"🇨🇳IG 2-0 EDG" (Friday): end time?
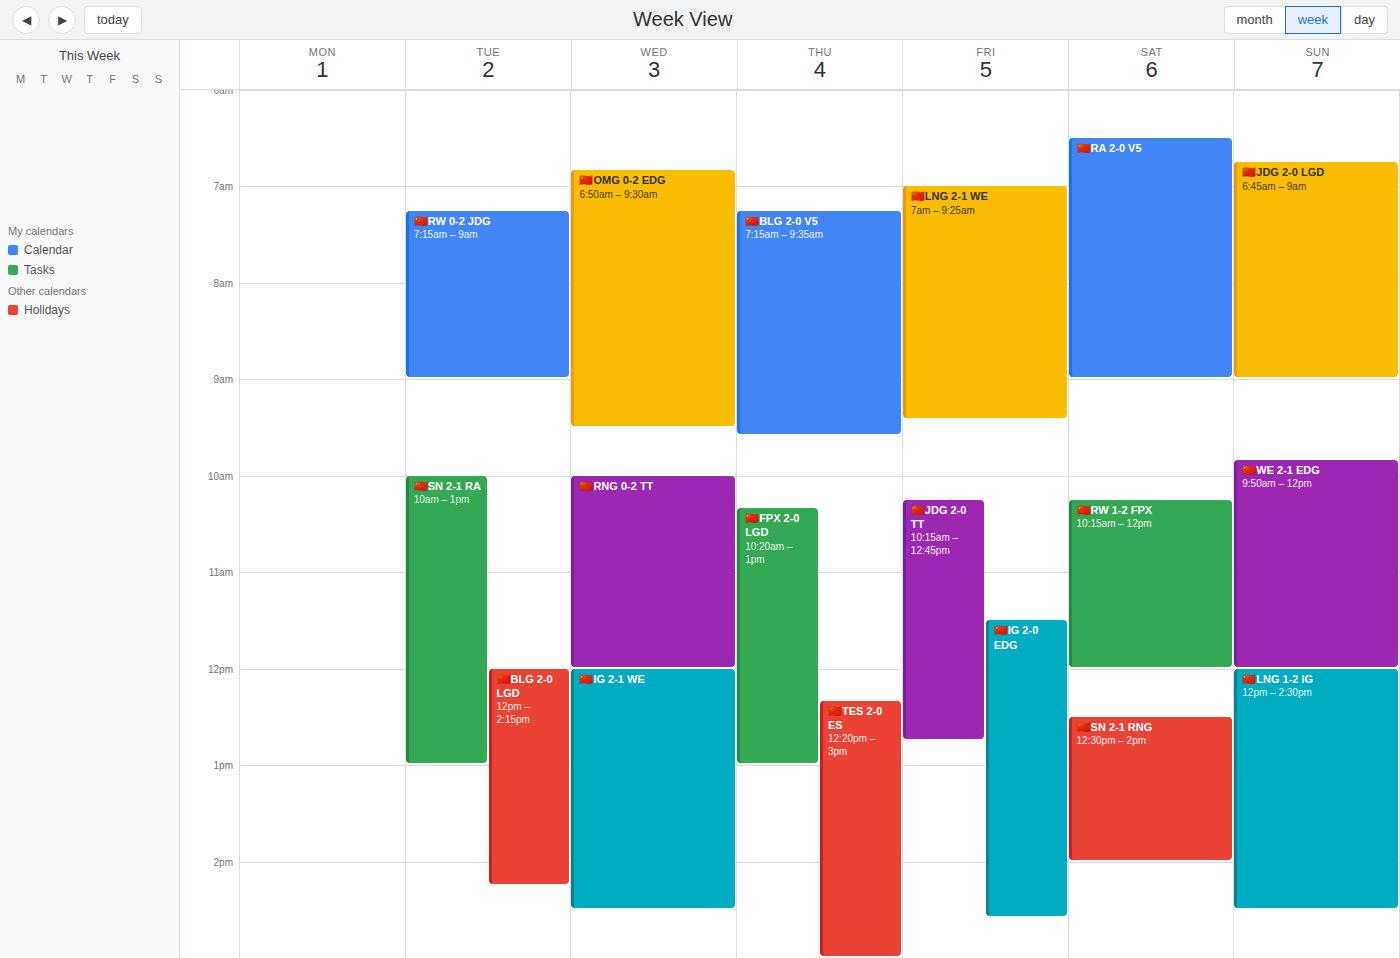
2:35 PM